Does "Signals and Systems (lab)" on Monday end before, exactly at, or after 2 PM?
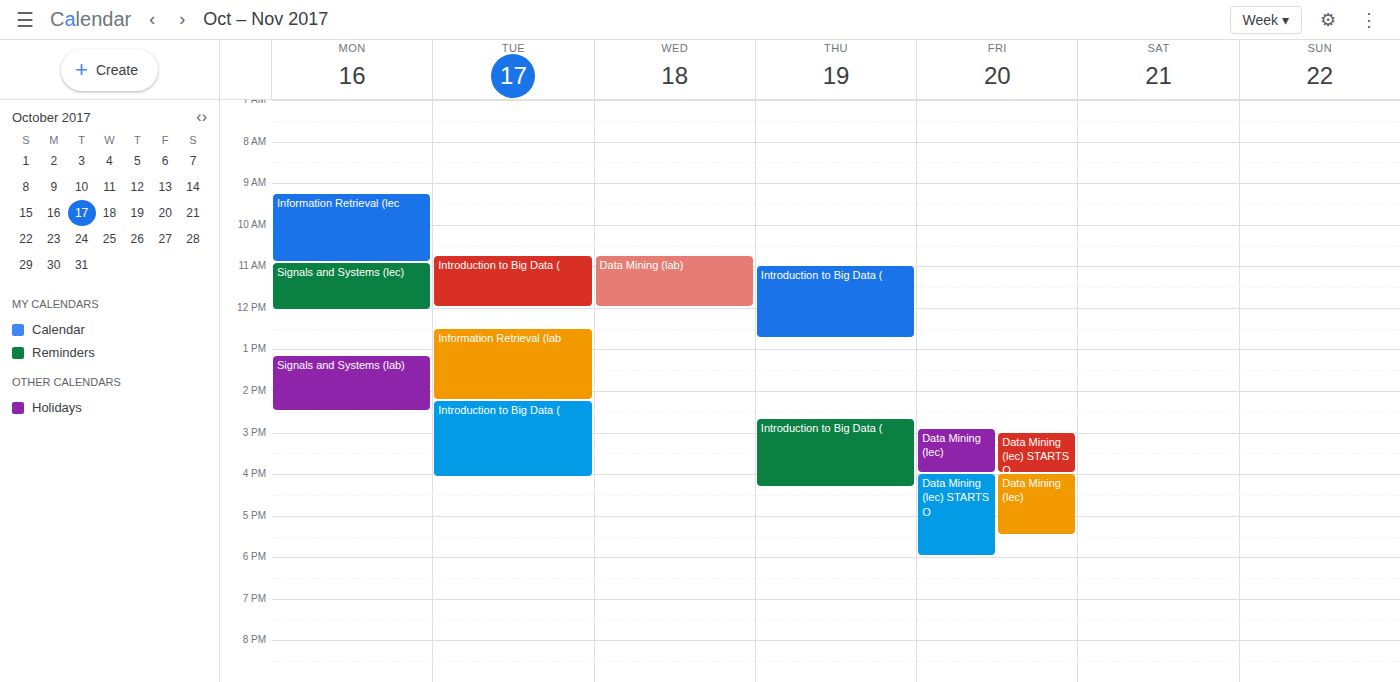
2:30 PM -- after 2 PM, 30 minutes below the 2 PM line.